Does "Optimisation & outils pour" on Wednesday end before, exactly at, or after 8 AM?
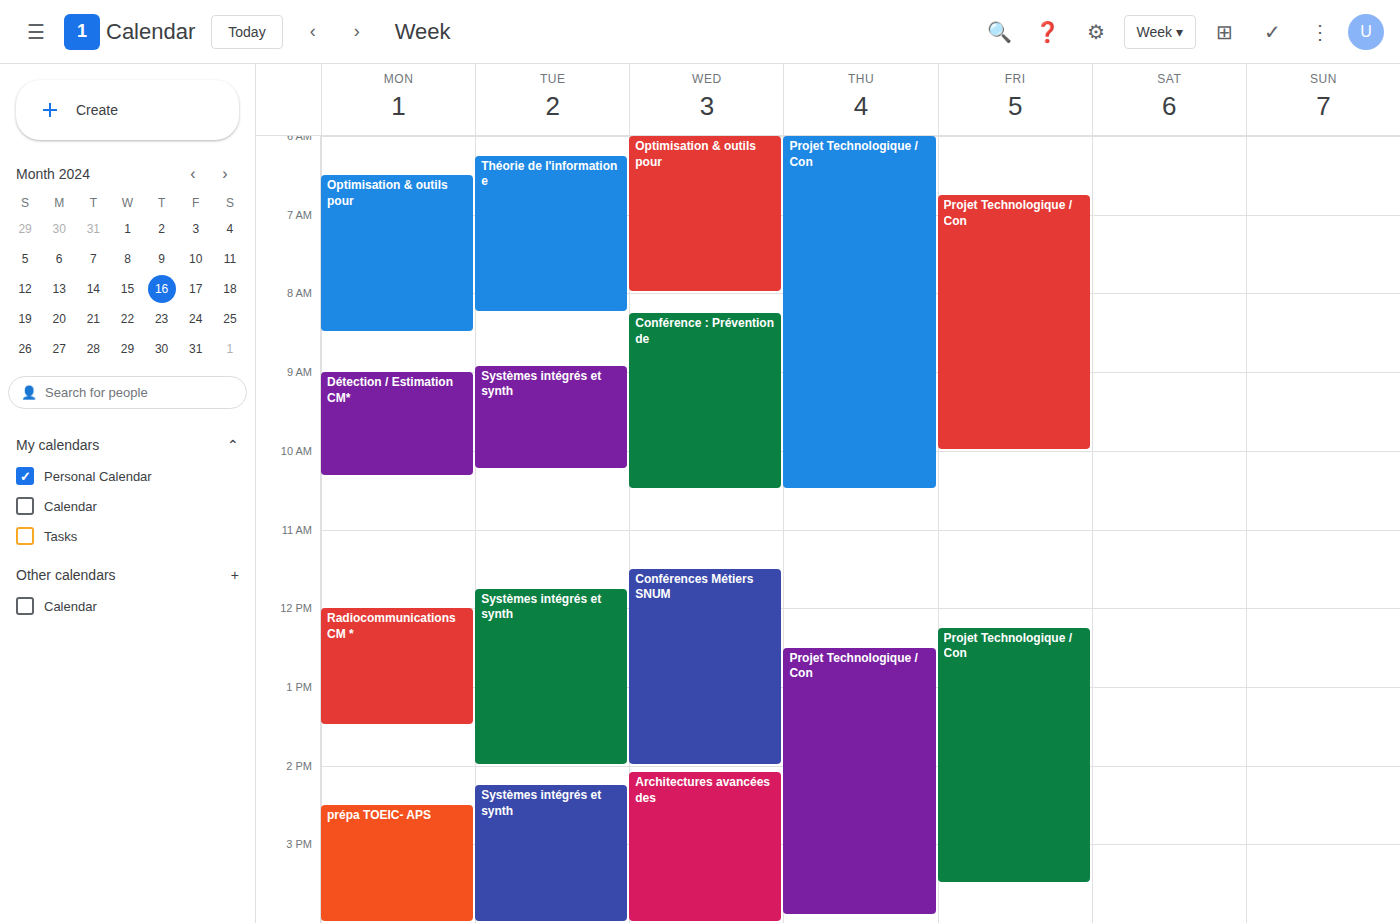
8:00 AM -- exactly at 8 AM, on the 8 AM line.